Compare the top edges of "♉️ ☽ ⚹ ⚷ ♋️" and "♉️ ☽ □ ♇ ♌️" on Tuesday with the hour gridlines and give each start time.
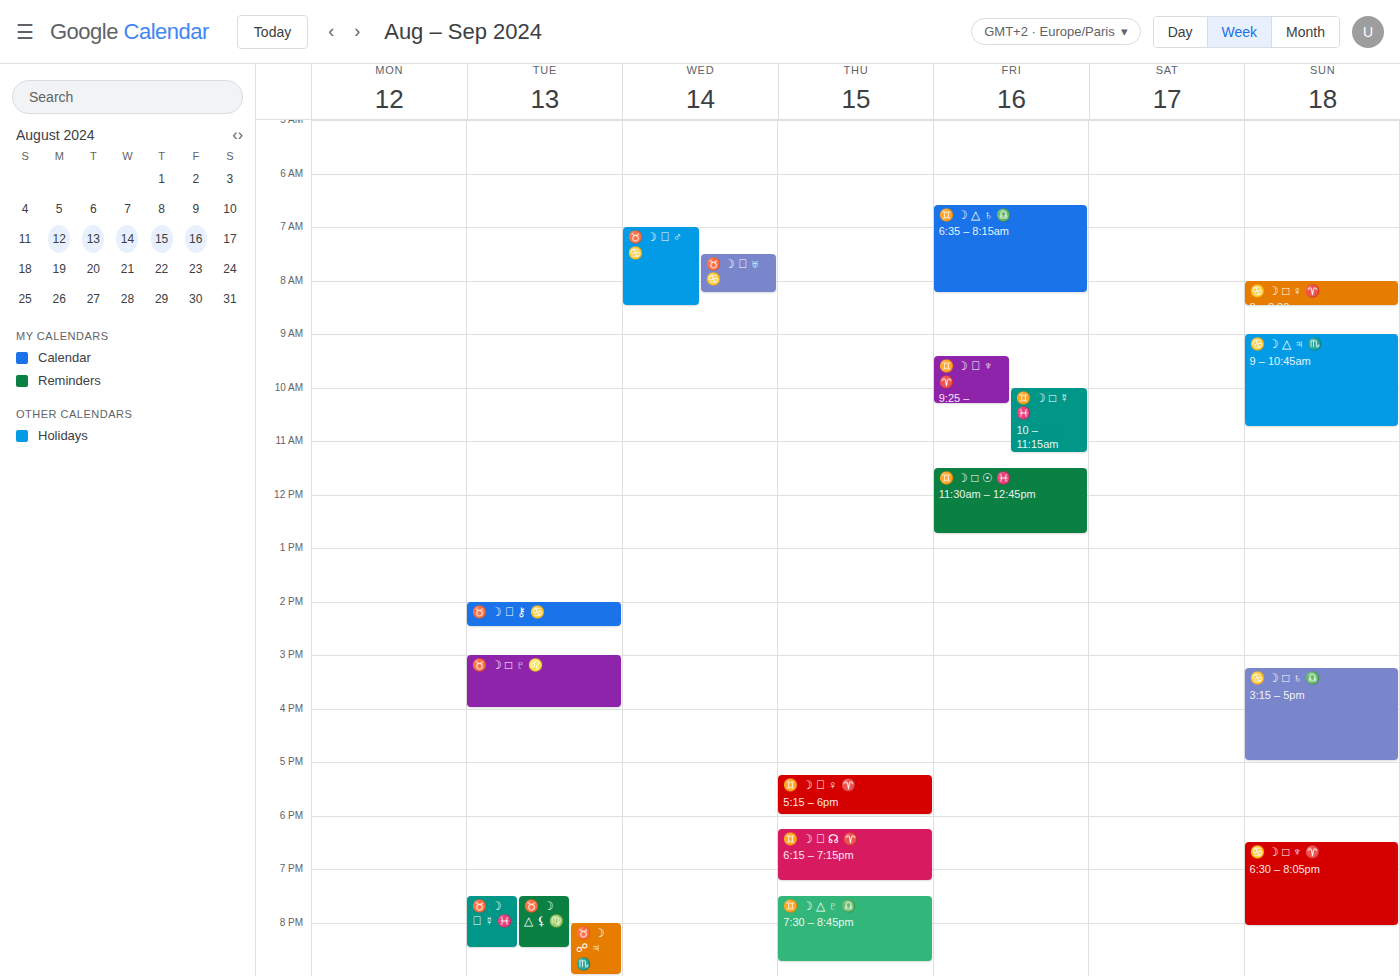
"♉️ ☽ ⚹ ⚷ ♋️": 14:00, exactly on the 14:00 line. "♉️ ☽ □ ♇ ♌️": 15:00, exactly on the 15:00 line.